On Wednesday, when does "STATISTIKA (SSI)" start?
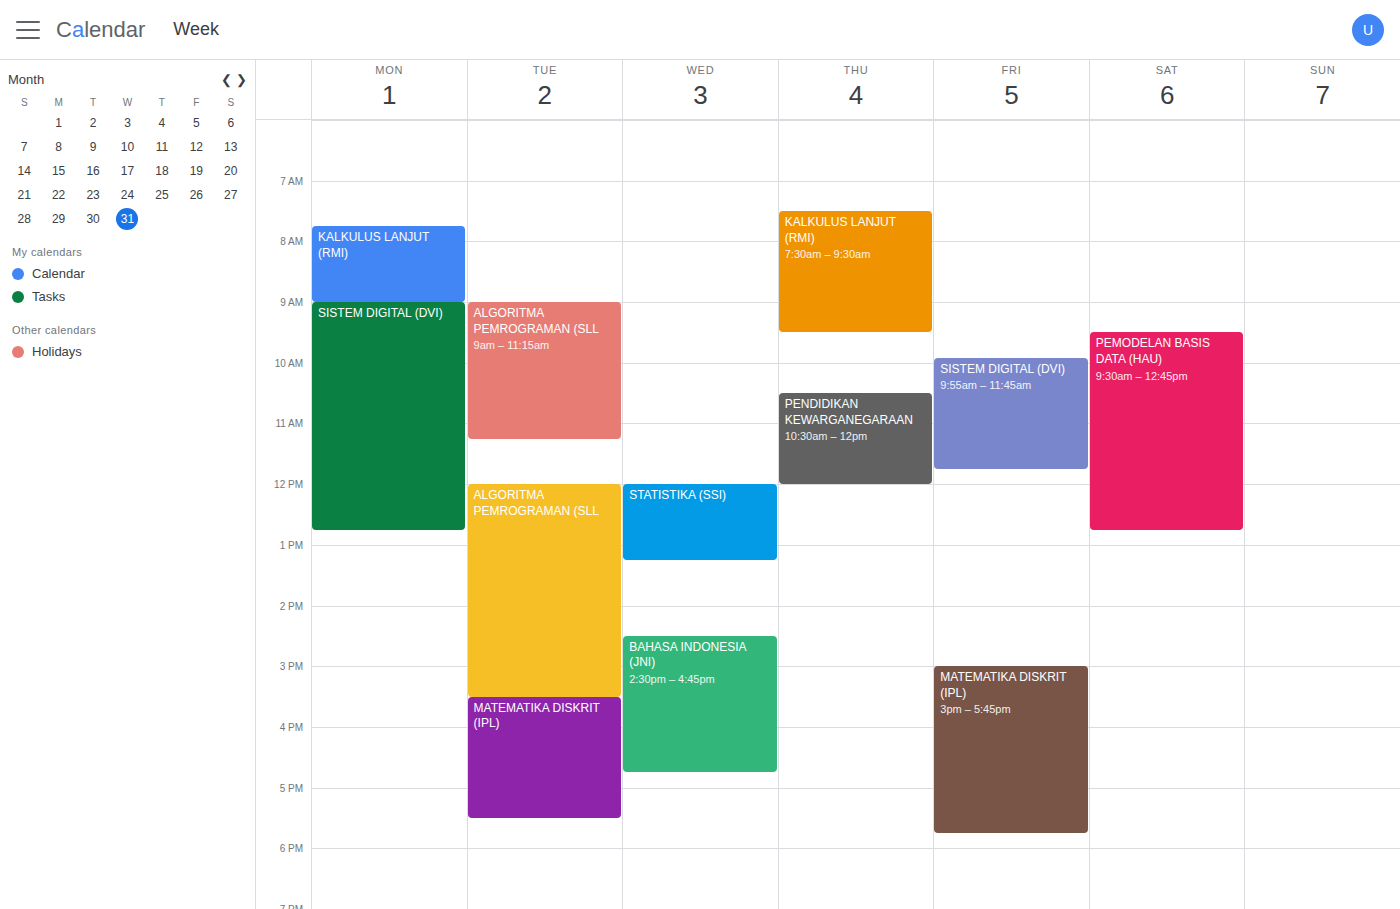
12:00 PM